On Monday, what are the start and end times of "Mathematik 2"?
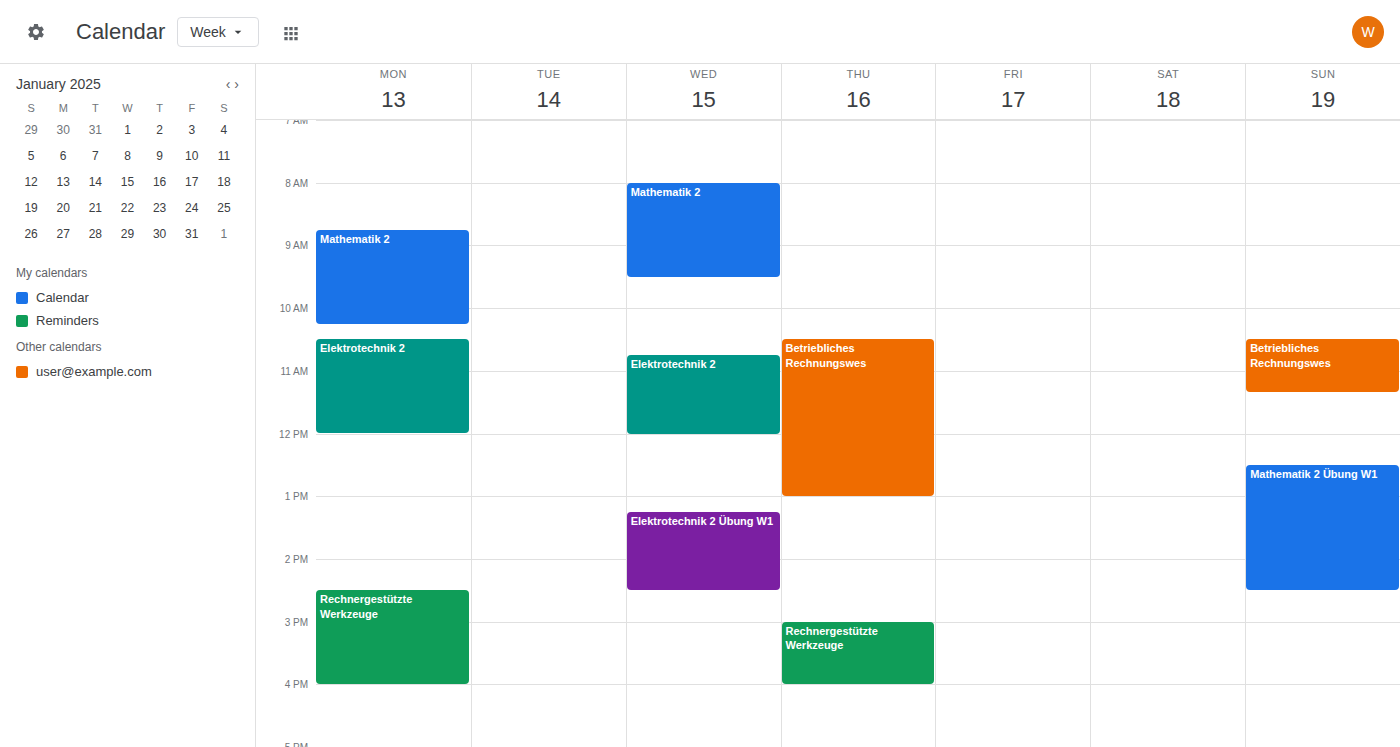
8:45 AM to 10:15 AM